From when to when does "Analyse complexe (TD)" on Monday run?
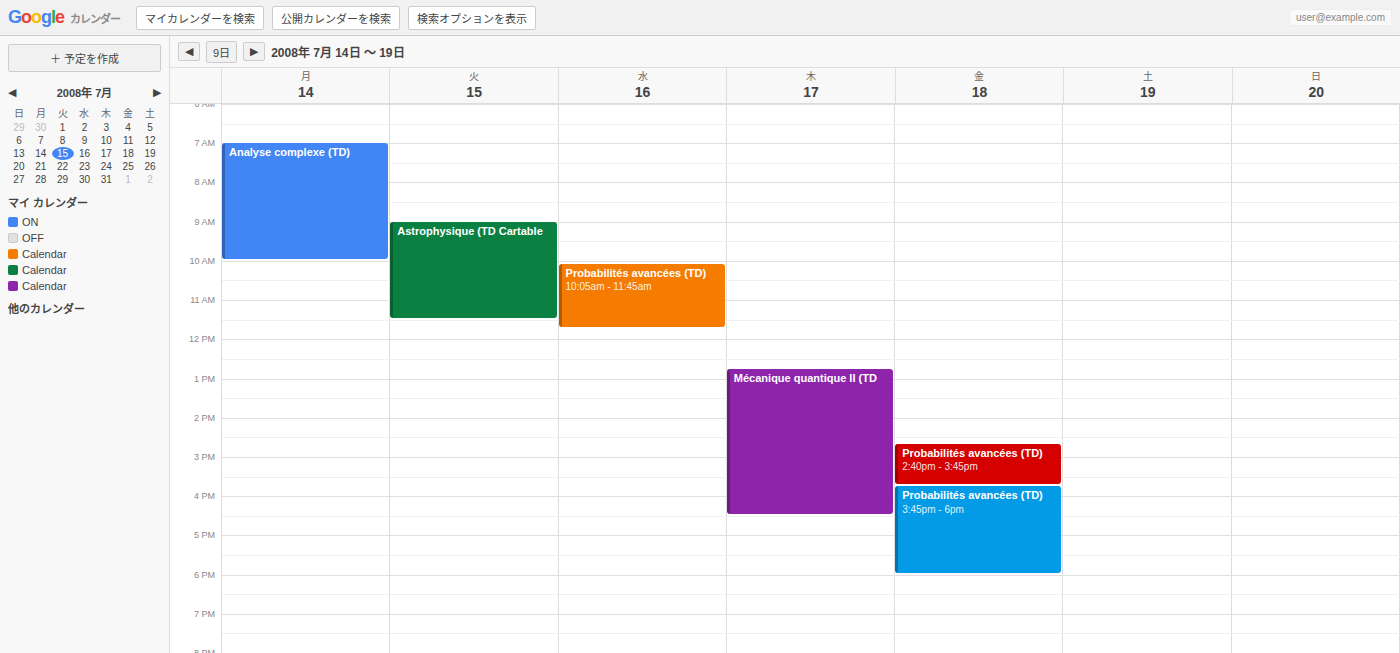
7:00 AM to 10:00 AM